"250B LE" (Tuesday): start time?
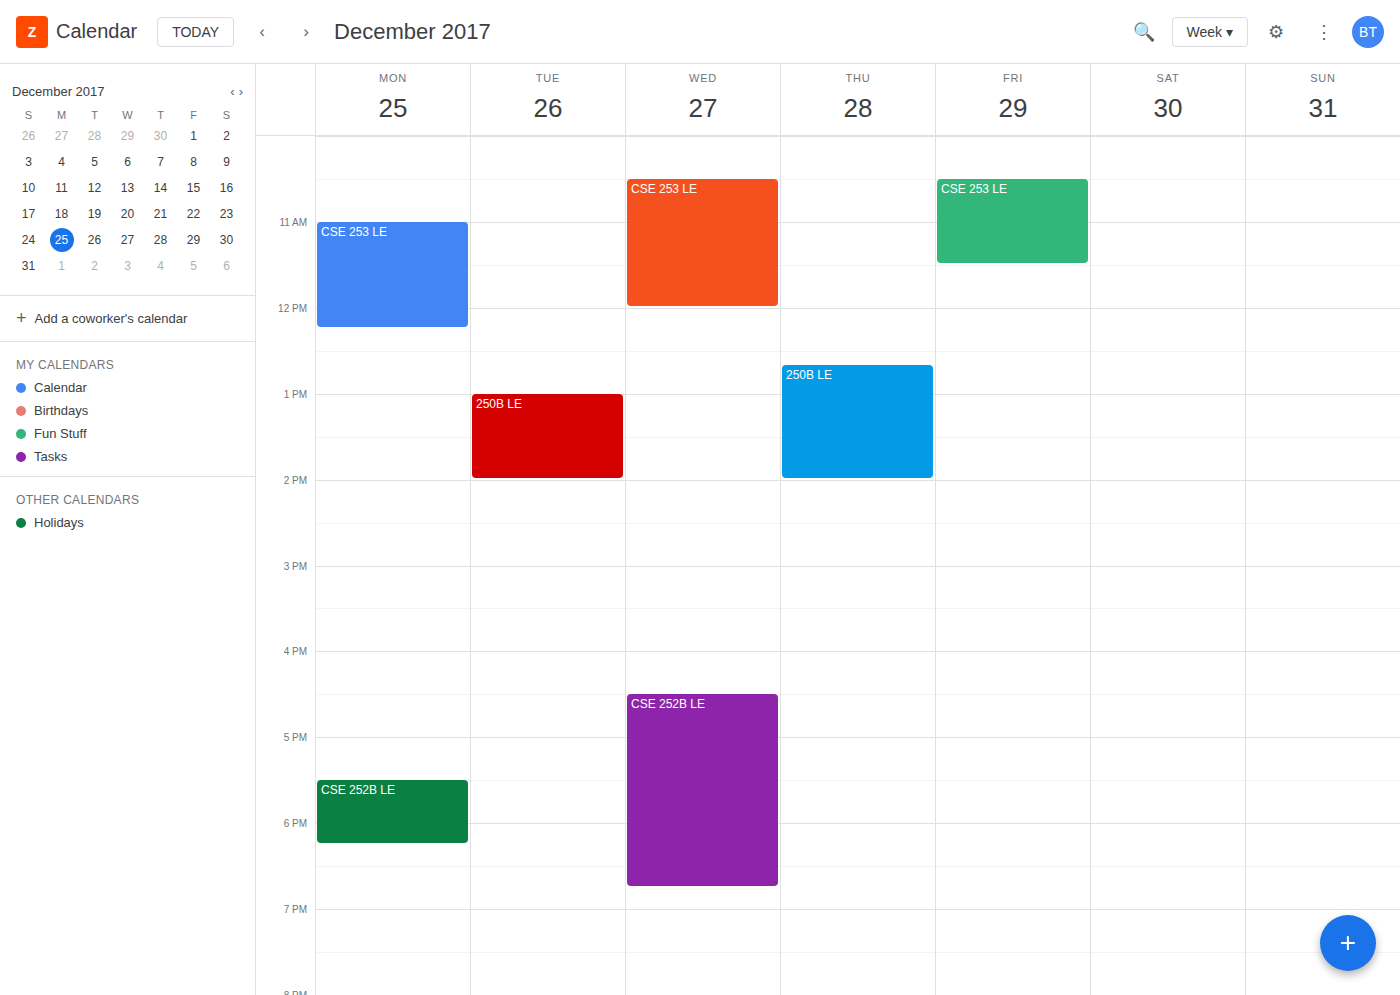
1:00 PM